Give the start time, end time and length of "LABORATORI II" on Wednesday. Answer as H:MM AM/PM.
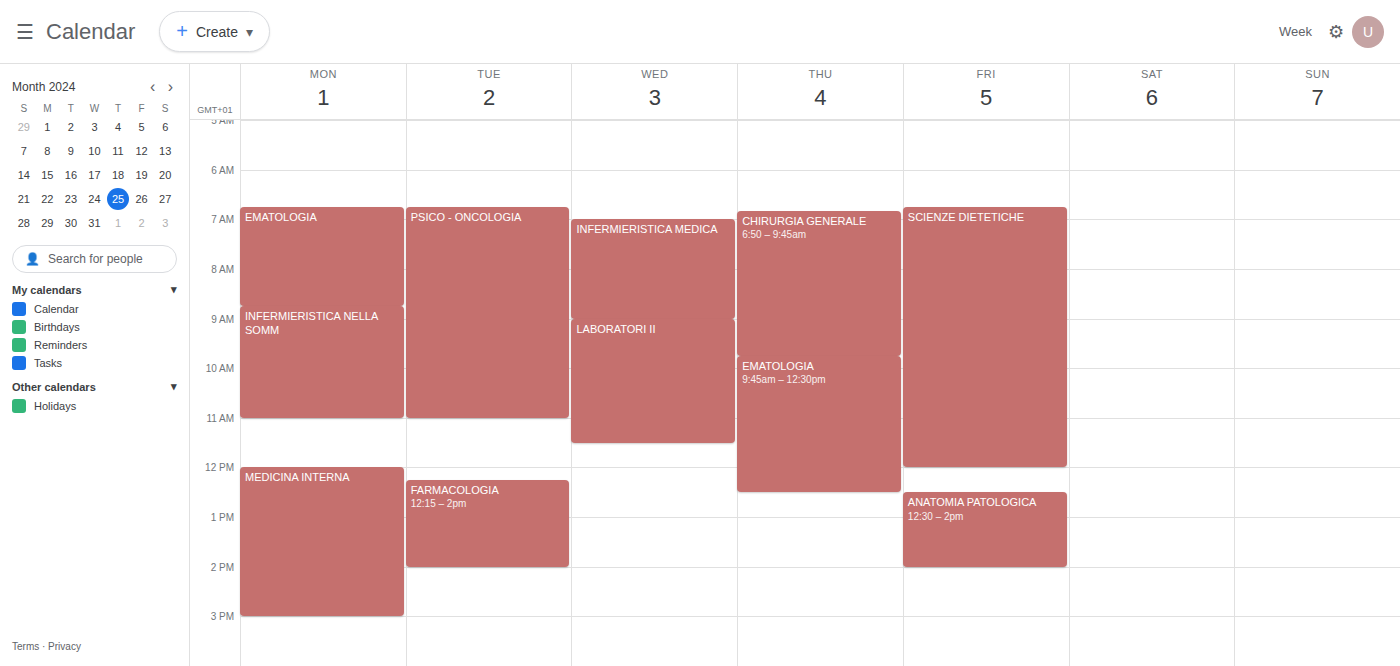
9:00 AM to 11:30 AM, 2 hours 30 minutes